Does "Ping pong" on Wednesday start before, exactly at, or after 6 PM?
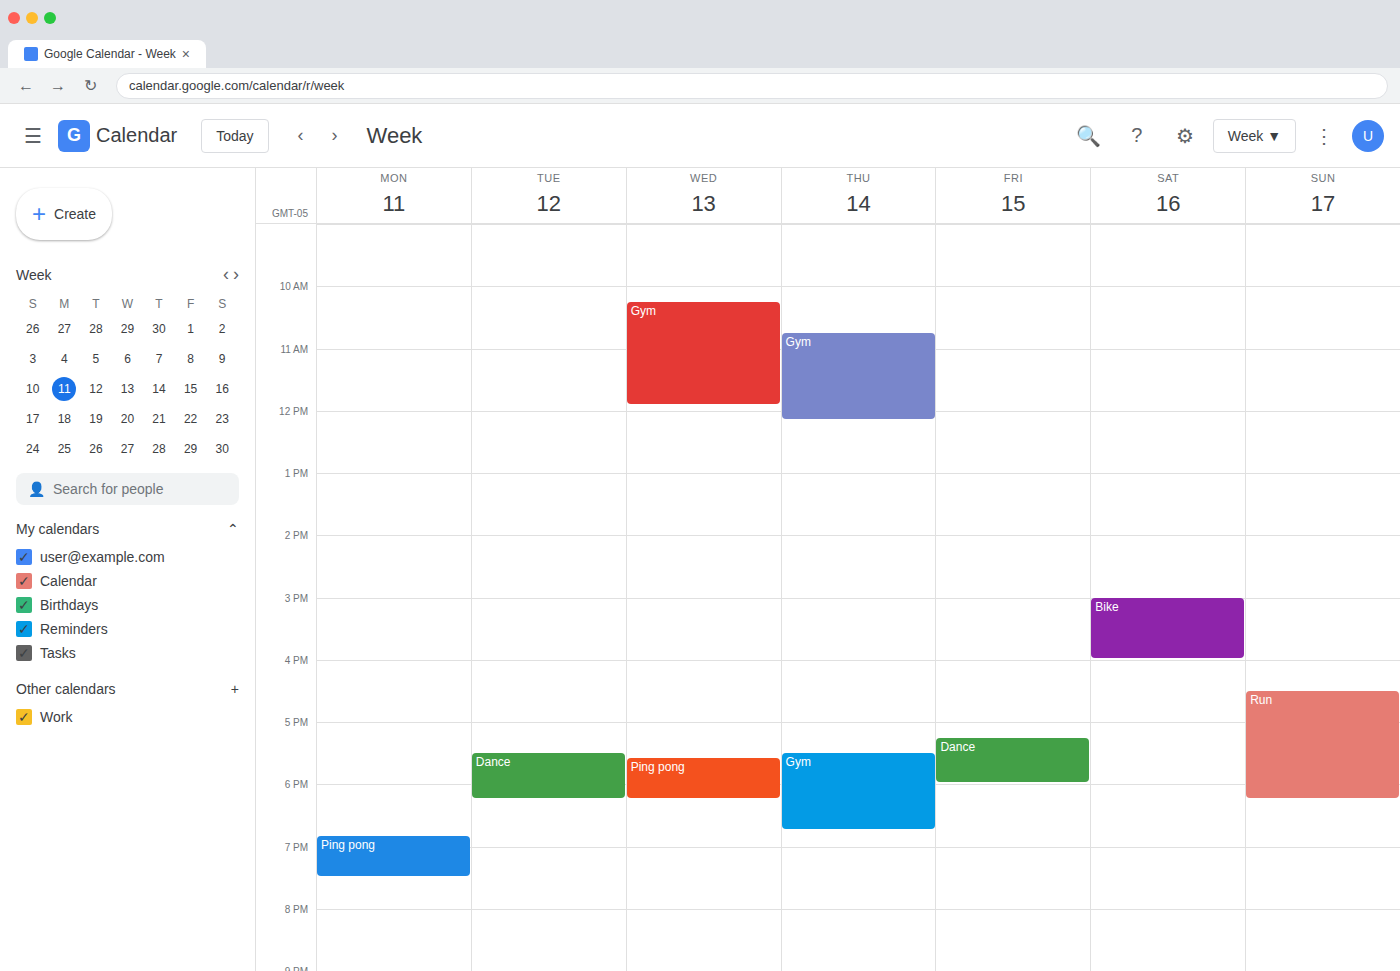
5:35 PM -- before 6 PM, 25 minutes above the 6 PM line.